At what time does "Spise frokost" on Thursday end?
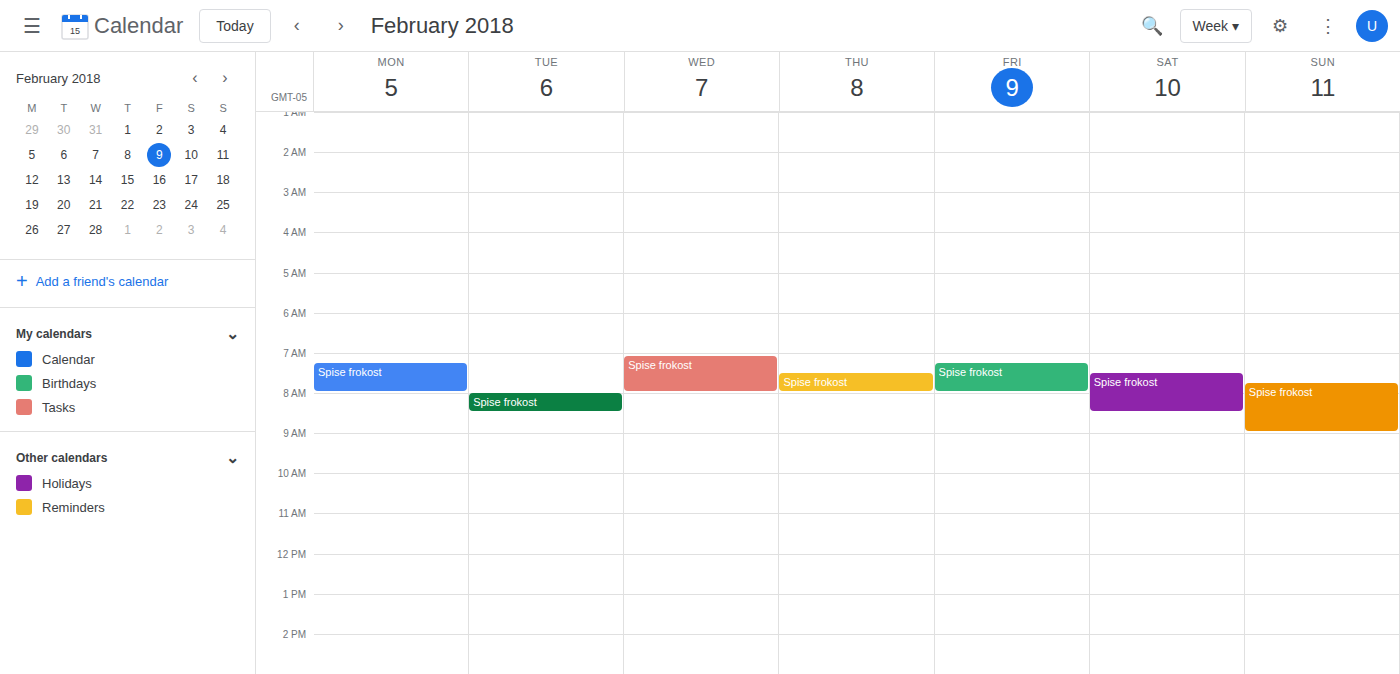
08:00